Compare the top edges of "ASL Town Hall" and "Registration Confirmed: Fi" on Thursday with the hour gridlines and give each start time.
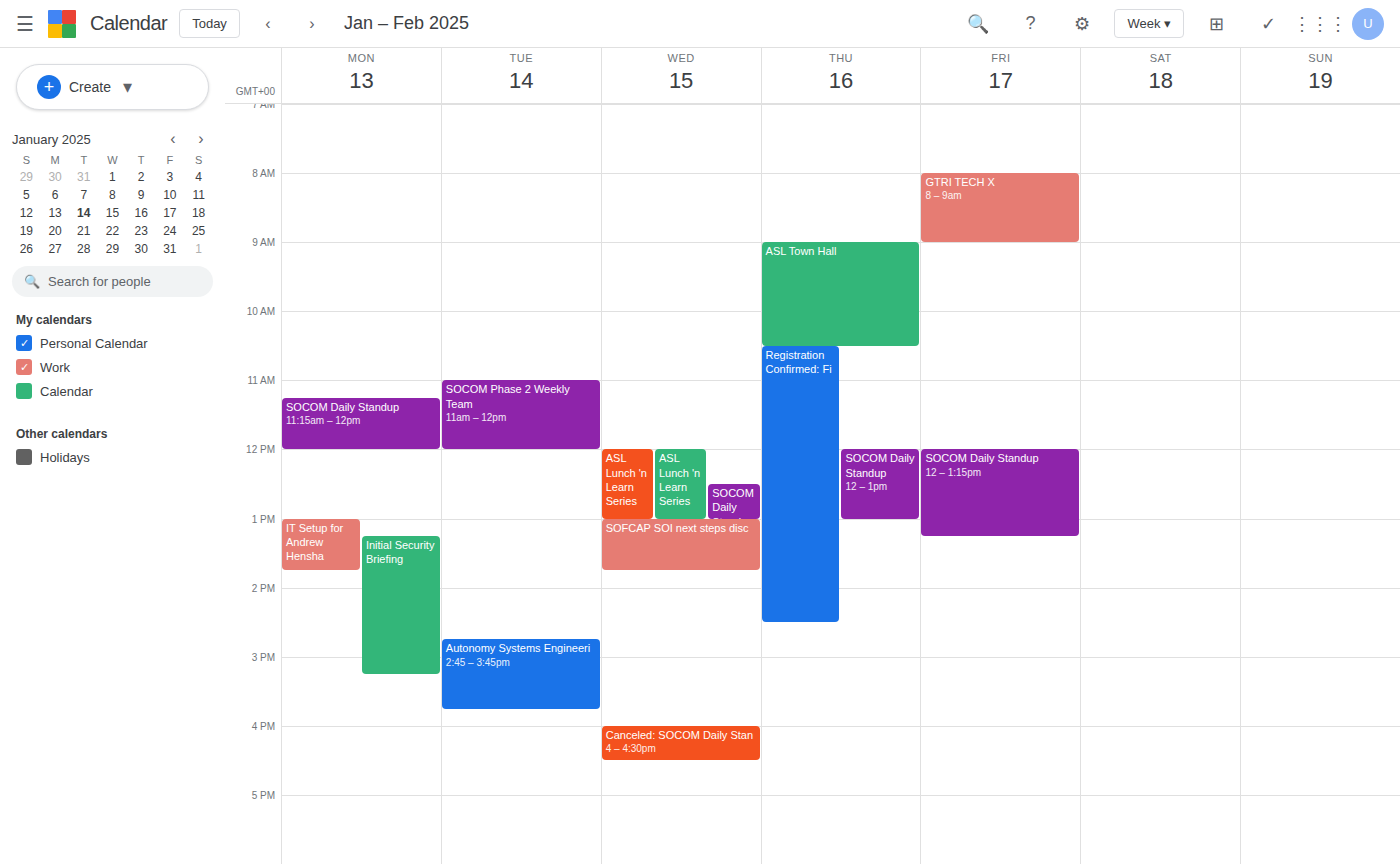
"ASL Town Hall": 9:00 AM, exactly on the 9 AM line. "Registration Confirmed: Fi": 10:30 AM, halfway between the 10 AM and 11 AM lines.